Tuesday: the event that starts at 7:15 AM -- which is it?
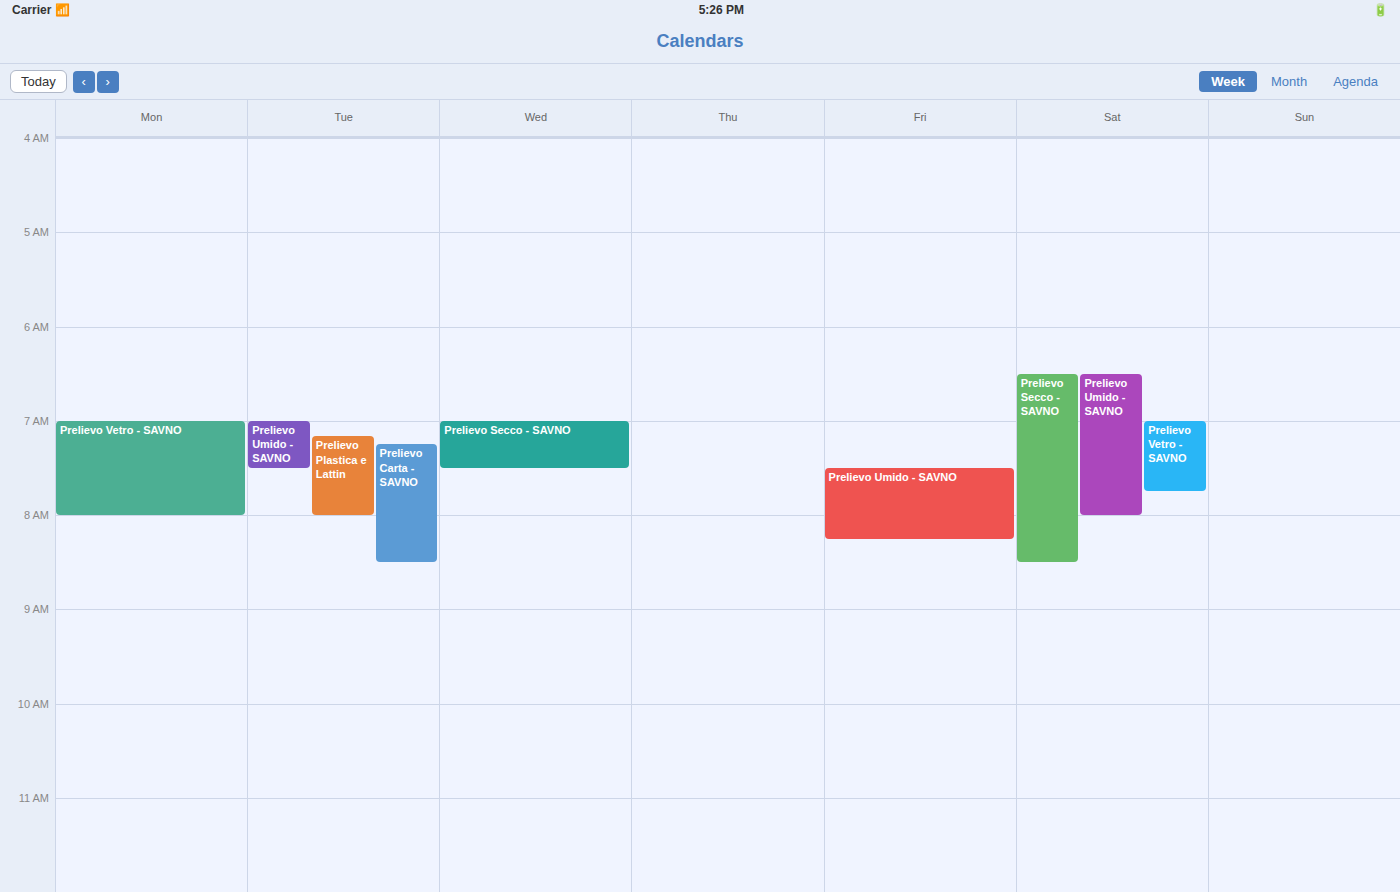
"Prelievo Carta - SAVNO"